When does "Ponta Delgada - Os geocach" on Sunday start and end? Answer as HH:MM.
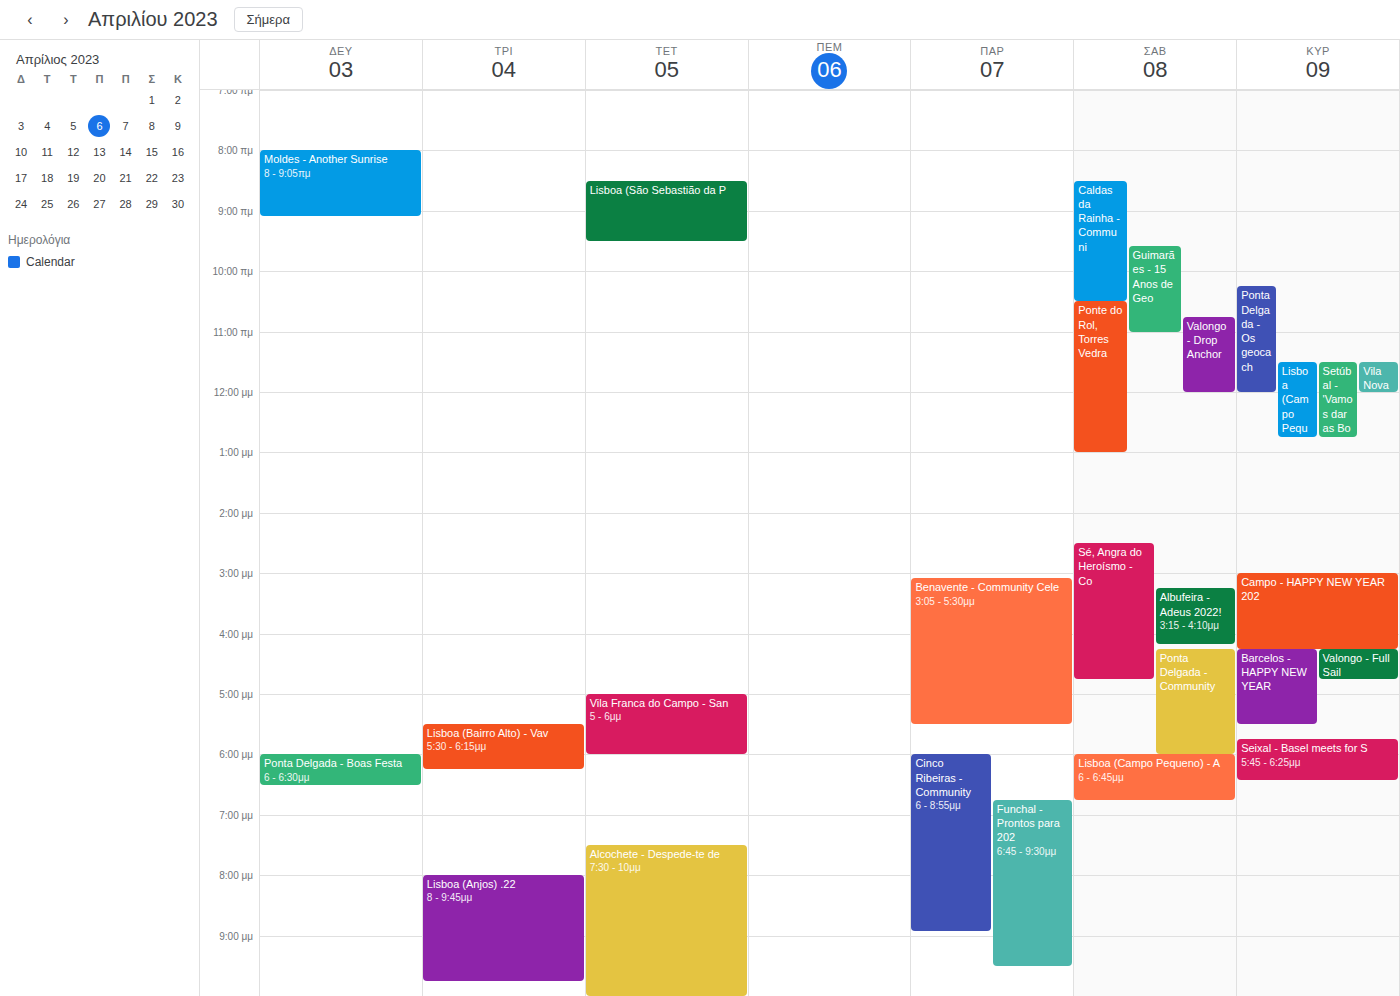
10:15 to 12:00